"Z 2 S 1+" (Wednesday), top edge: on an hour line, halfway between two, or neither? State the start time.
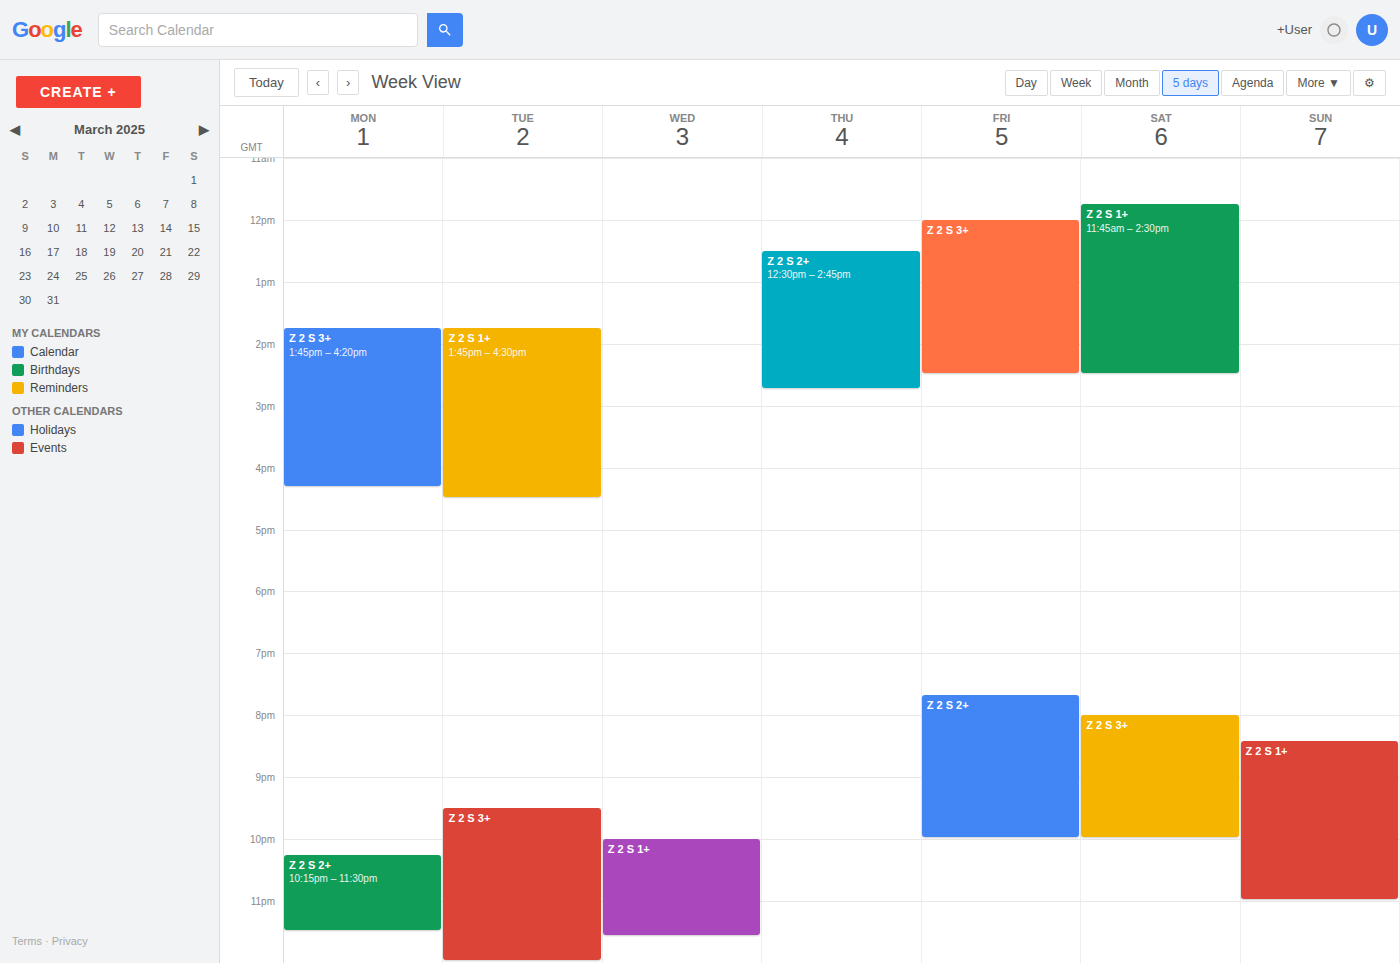
10:00 PM -- exactly on the 10 PM line.